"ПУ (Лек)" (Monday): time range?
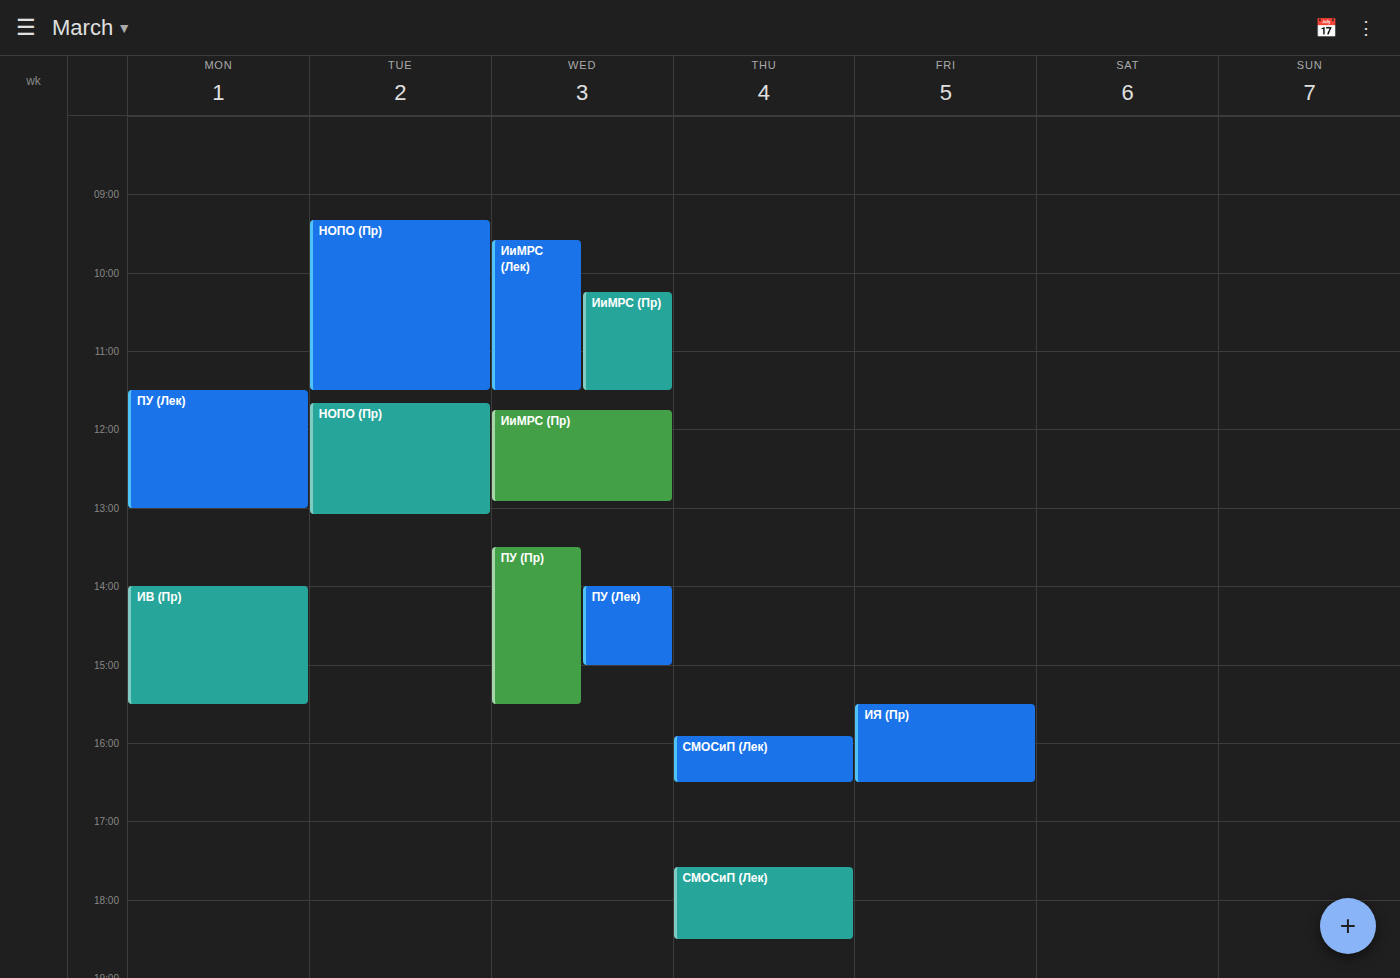
11:30 AM to 1:00 PM